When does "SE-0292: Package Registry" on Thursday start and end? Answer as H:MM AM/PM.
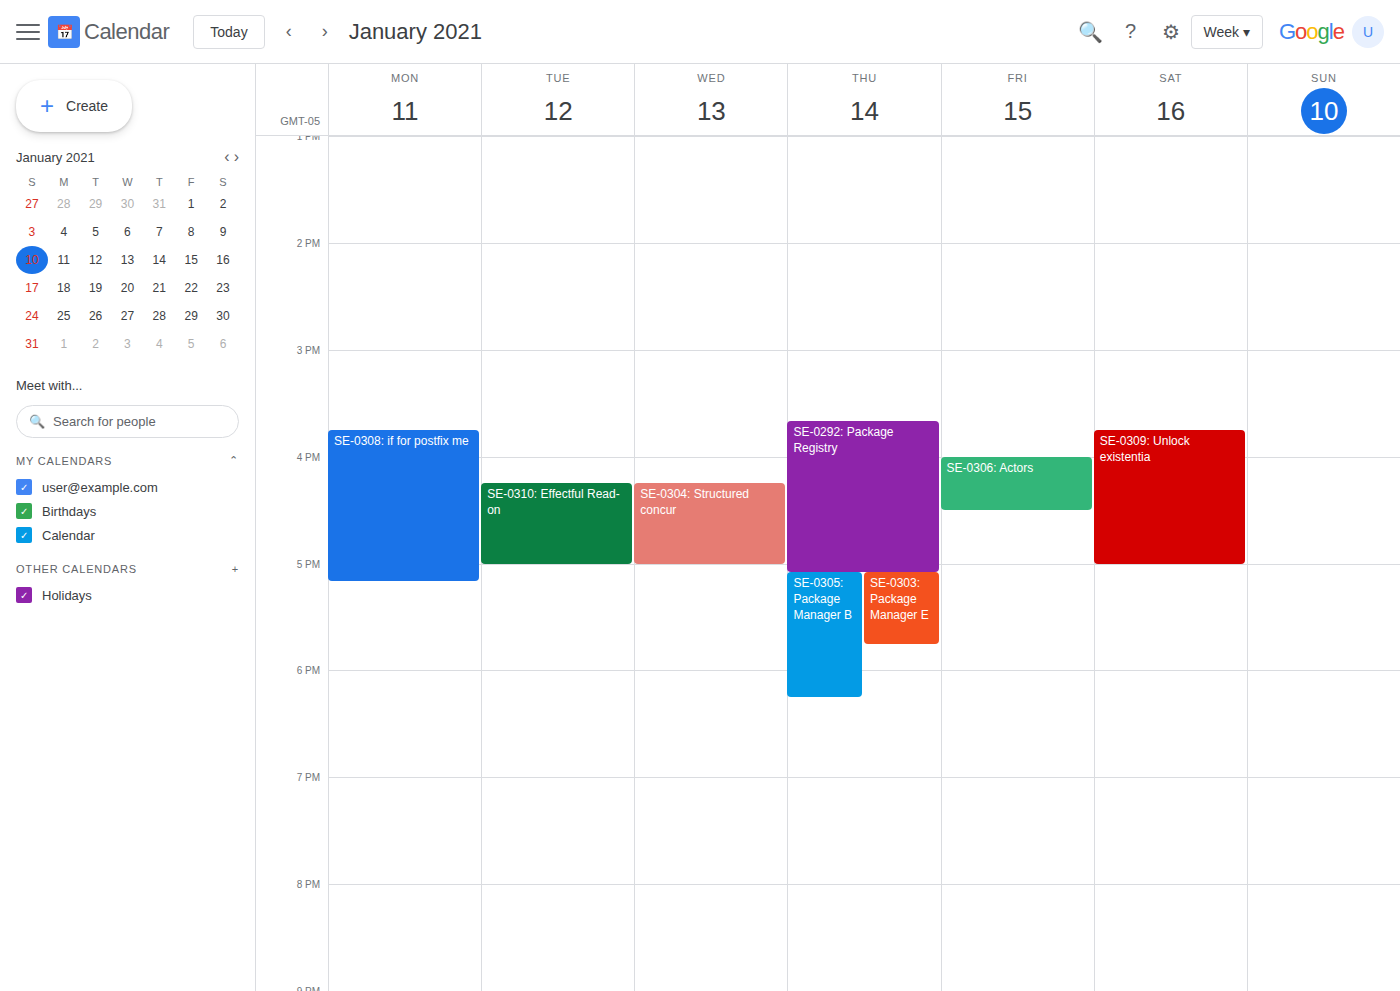
3:40 PM to 5:05 PM